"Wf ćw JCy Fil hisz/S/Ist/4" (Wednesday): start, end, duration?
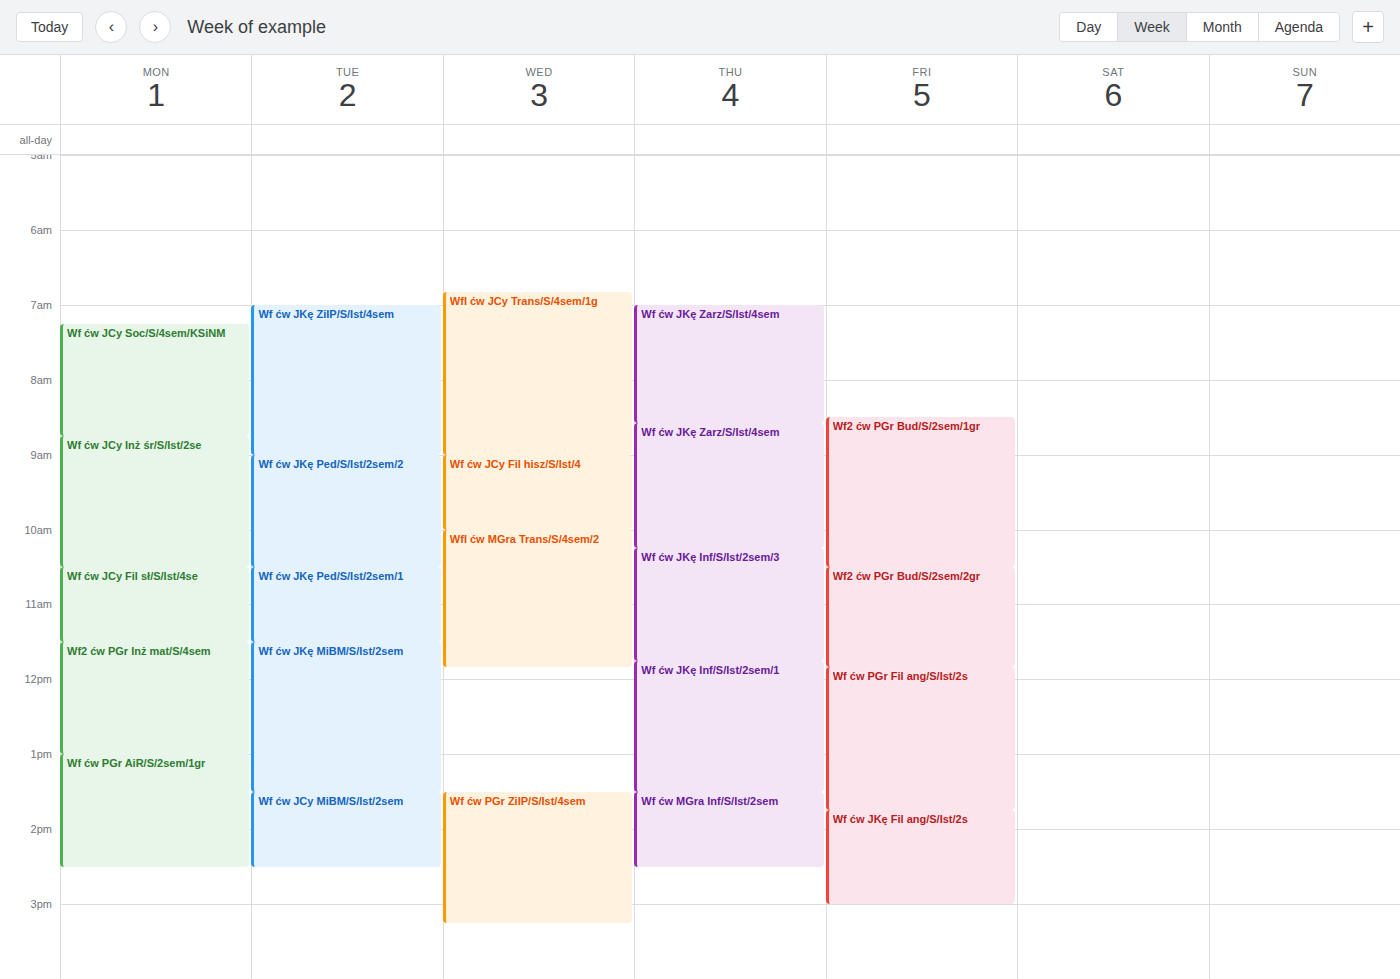
9:00 AM to 10:00 AM, 1 hour